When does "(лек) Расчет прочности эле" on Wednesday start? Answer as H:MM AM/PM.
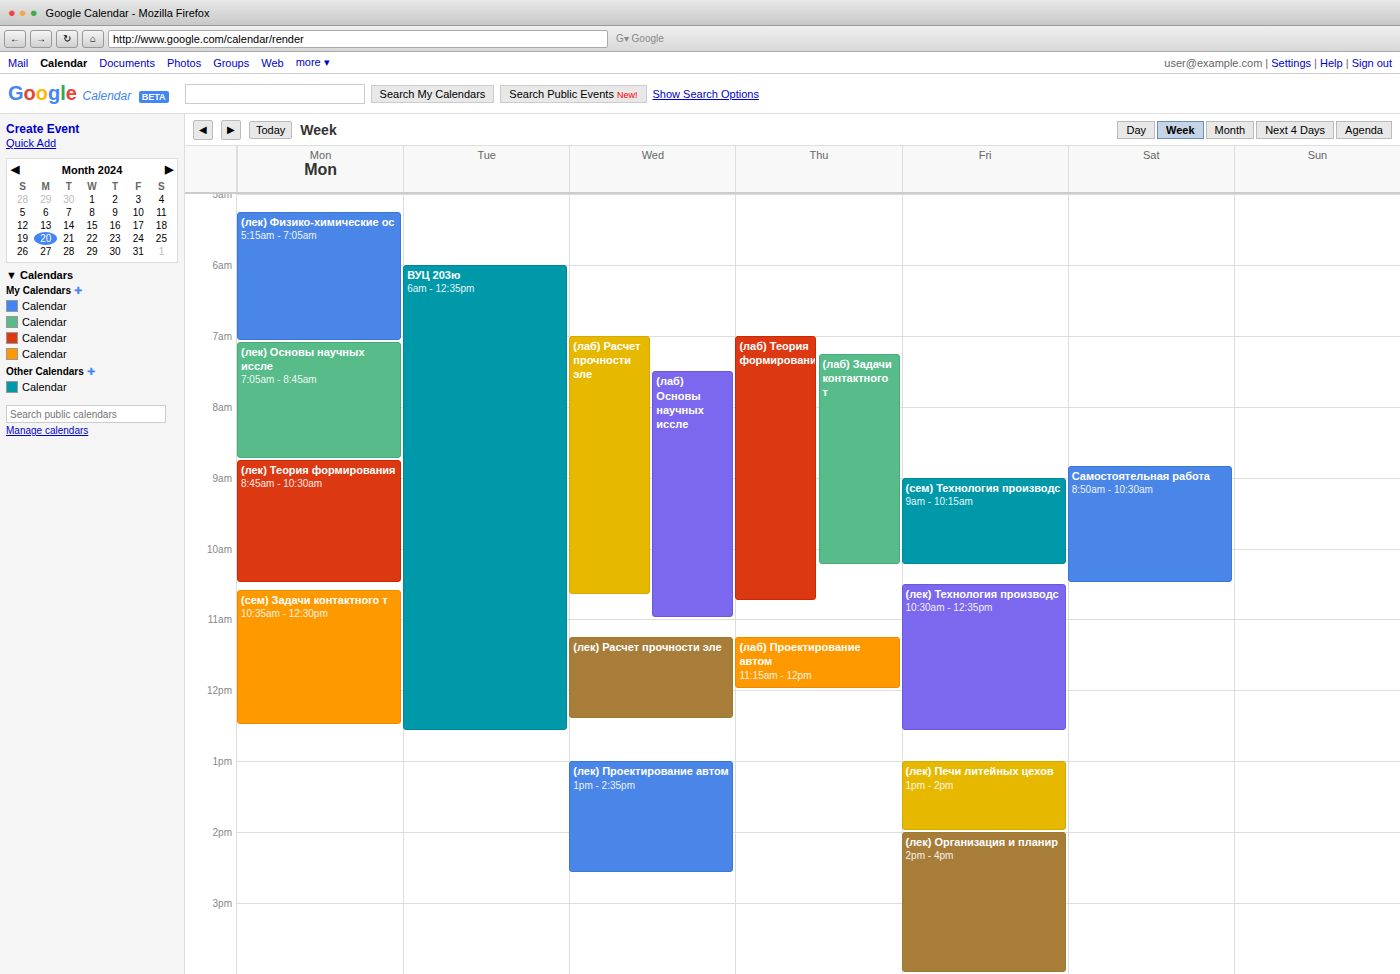
11:15 AM